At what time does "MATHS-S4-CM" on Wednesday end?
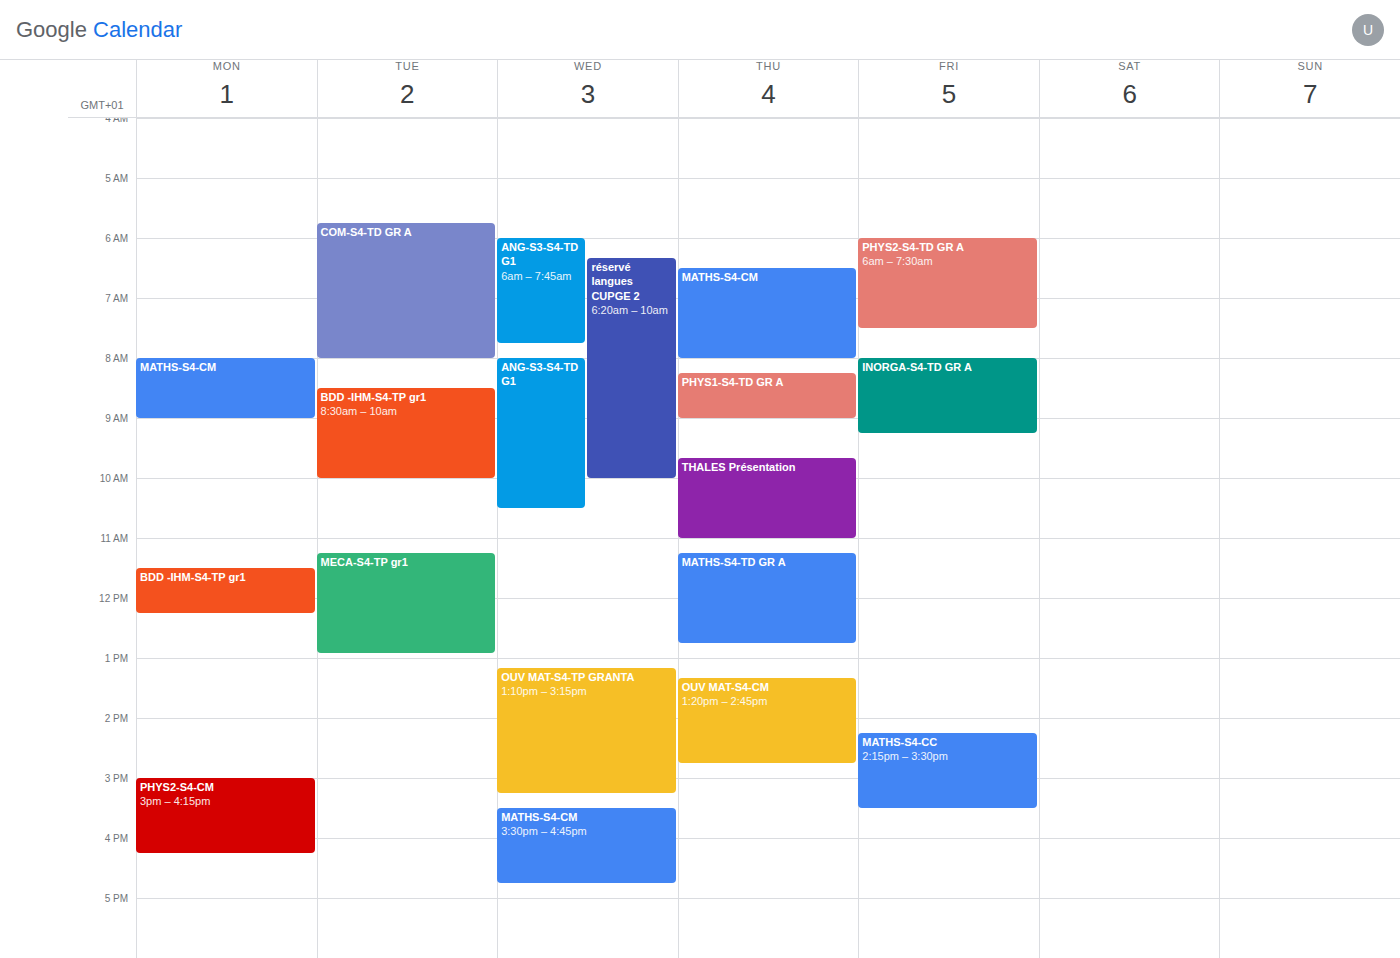
4:45 PM